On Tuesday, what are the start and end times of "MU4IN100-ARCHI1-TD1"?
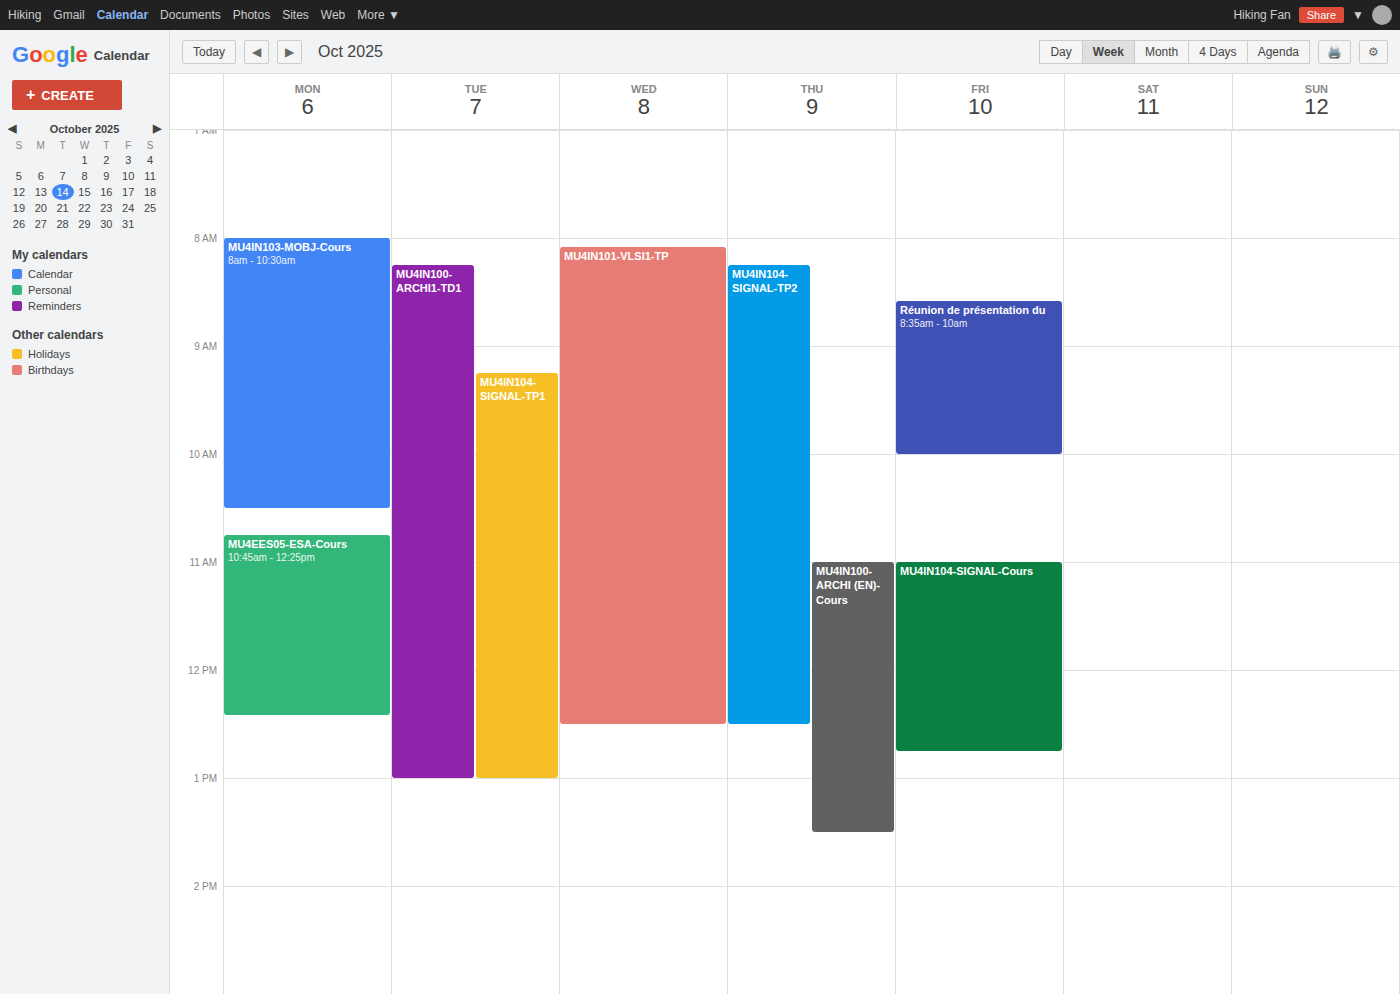
8:15 AM to 1:00 PM